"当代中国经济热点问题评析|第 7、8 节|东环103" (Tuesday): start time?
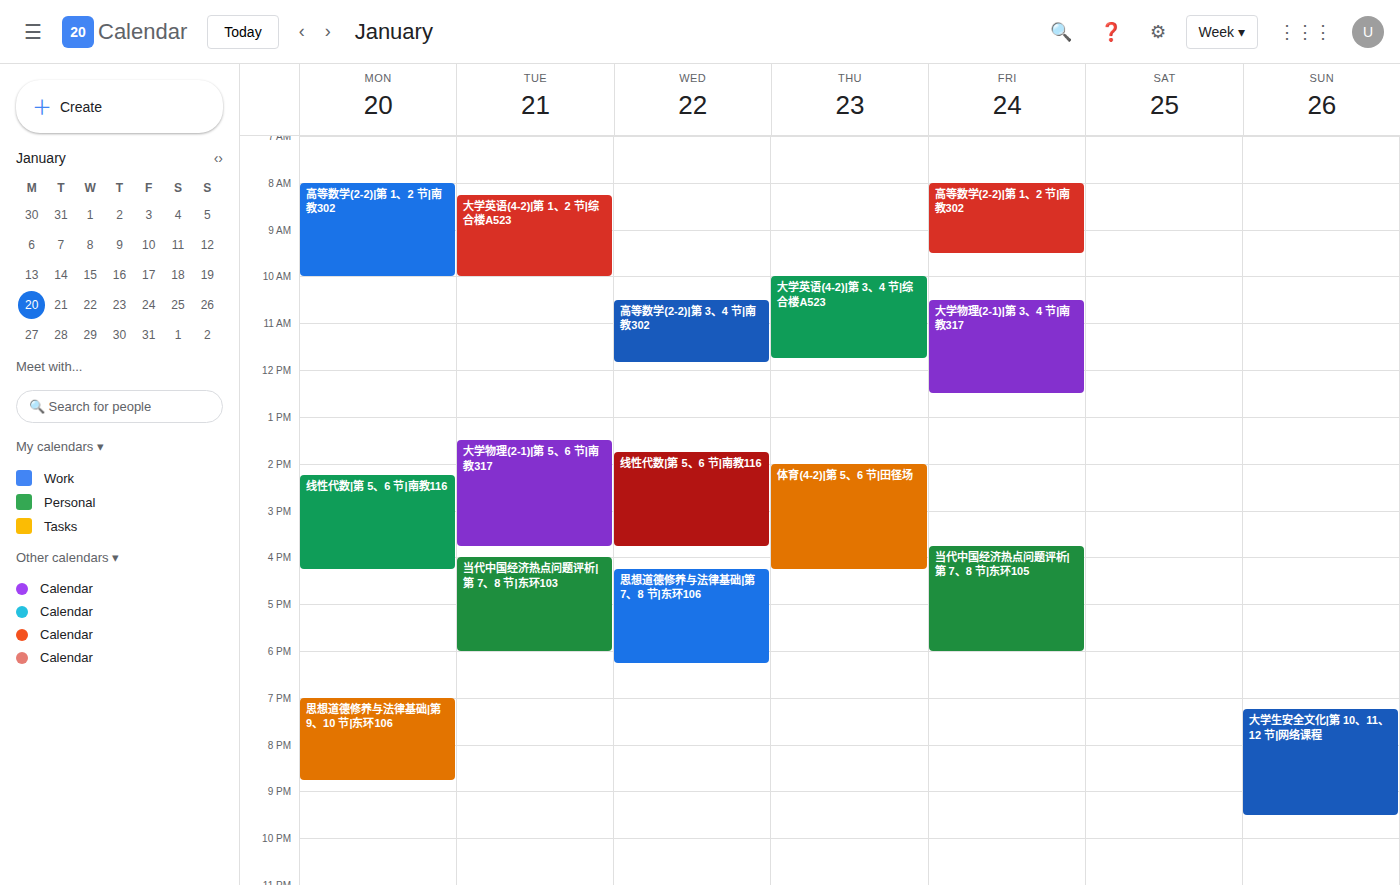
4:00 PM